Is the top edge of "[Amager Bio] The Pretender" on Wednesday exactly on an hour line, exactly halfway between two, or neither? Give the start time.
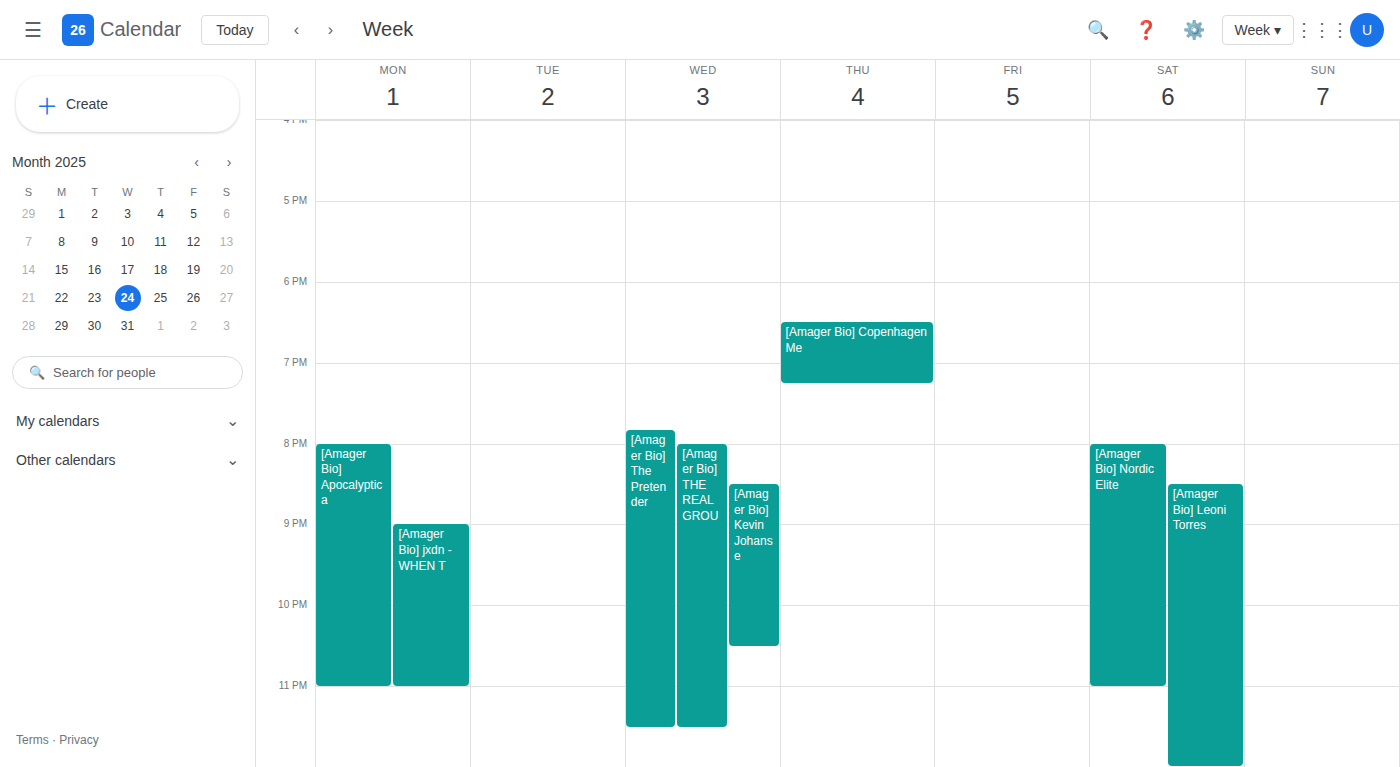
7:50 PM -- neither: 50 minutes below the 7 PM line and 10 minutes above the 8 PM line.